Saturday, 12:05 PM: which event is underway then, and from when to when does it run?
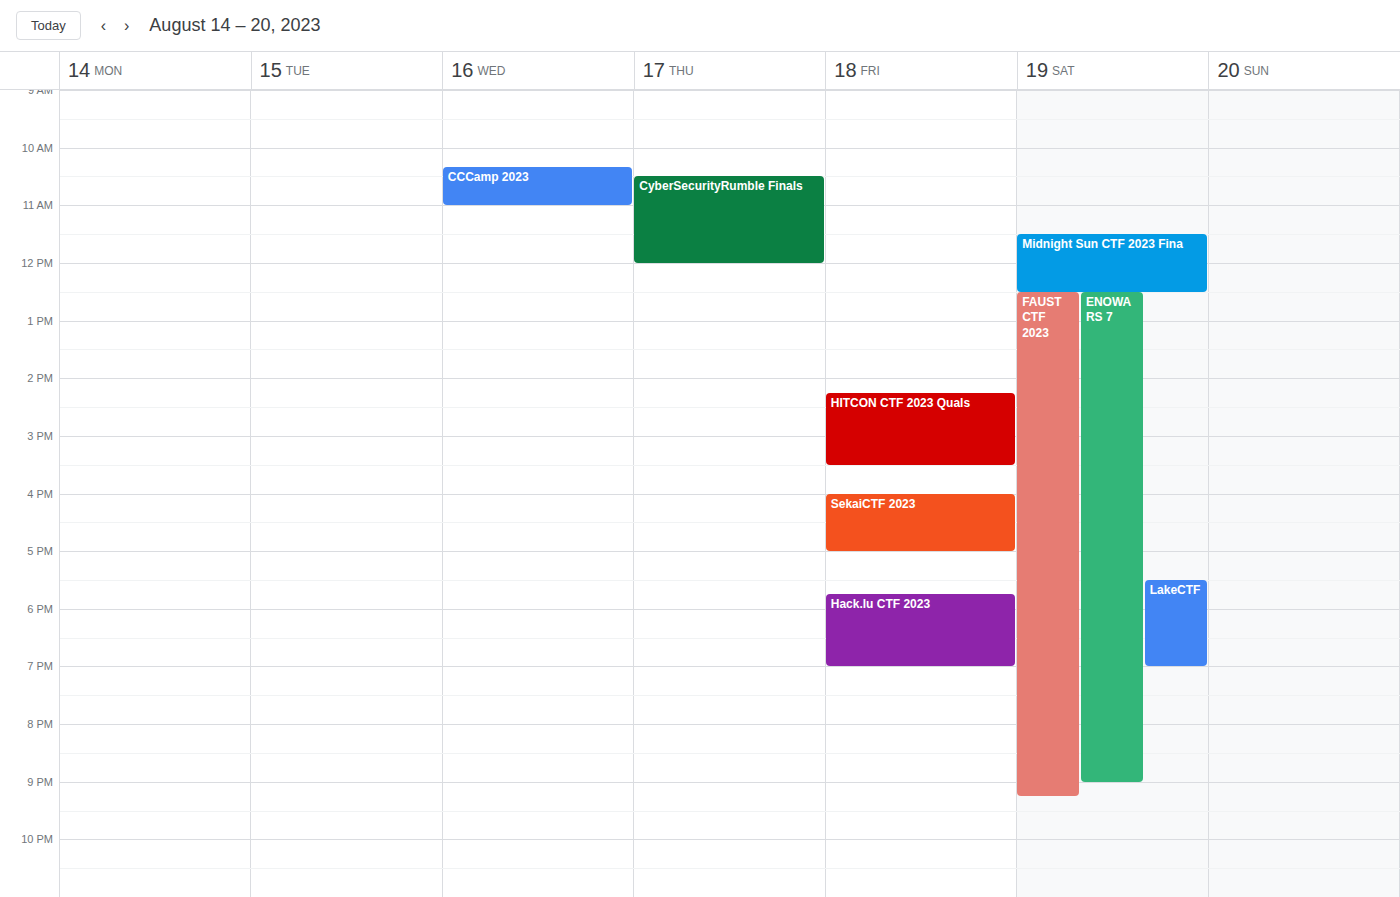
"Midnight Sun CTF 2023 Fina", 11:30 AM to 12:30 PM